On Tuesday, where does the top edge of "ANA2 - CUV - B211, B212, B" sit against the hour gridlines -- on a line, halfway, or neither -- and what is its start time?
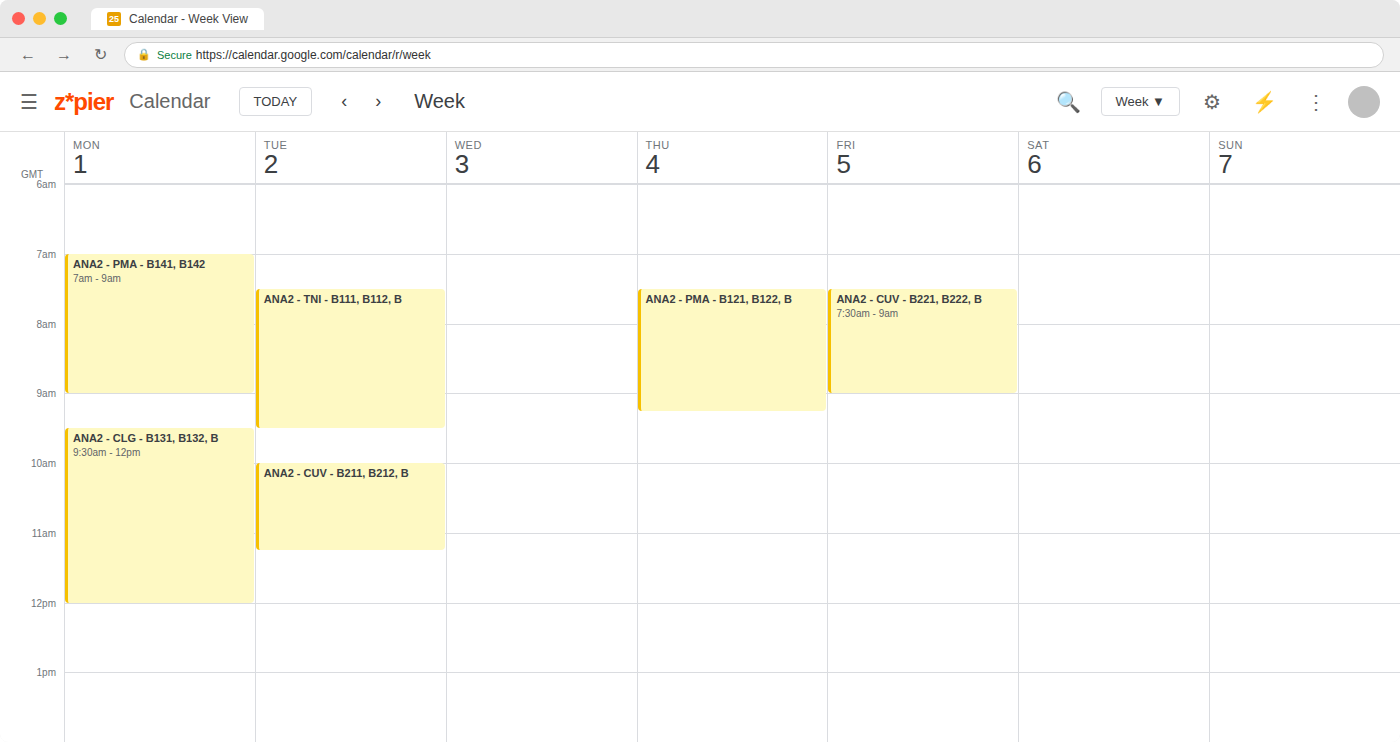
10:00 AM -- exactly on the 10 AM line.